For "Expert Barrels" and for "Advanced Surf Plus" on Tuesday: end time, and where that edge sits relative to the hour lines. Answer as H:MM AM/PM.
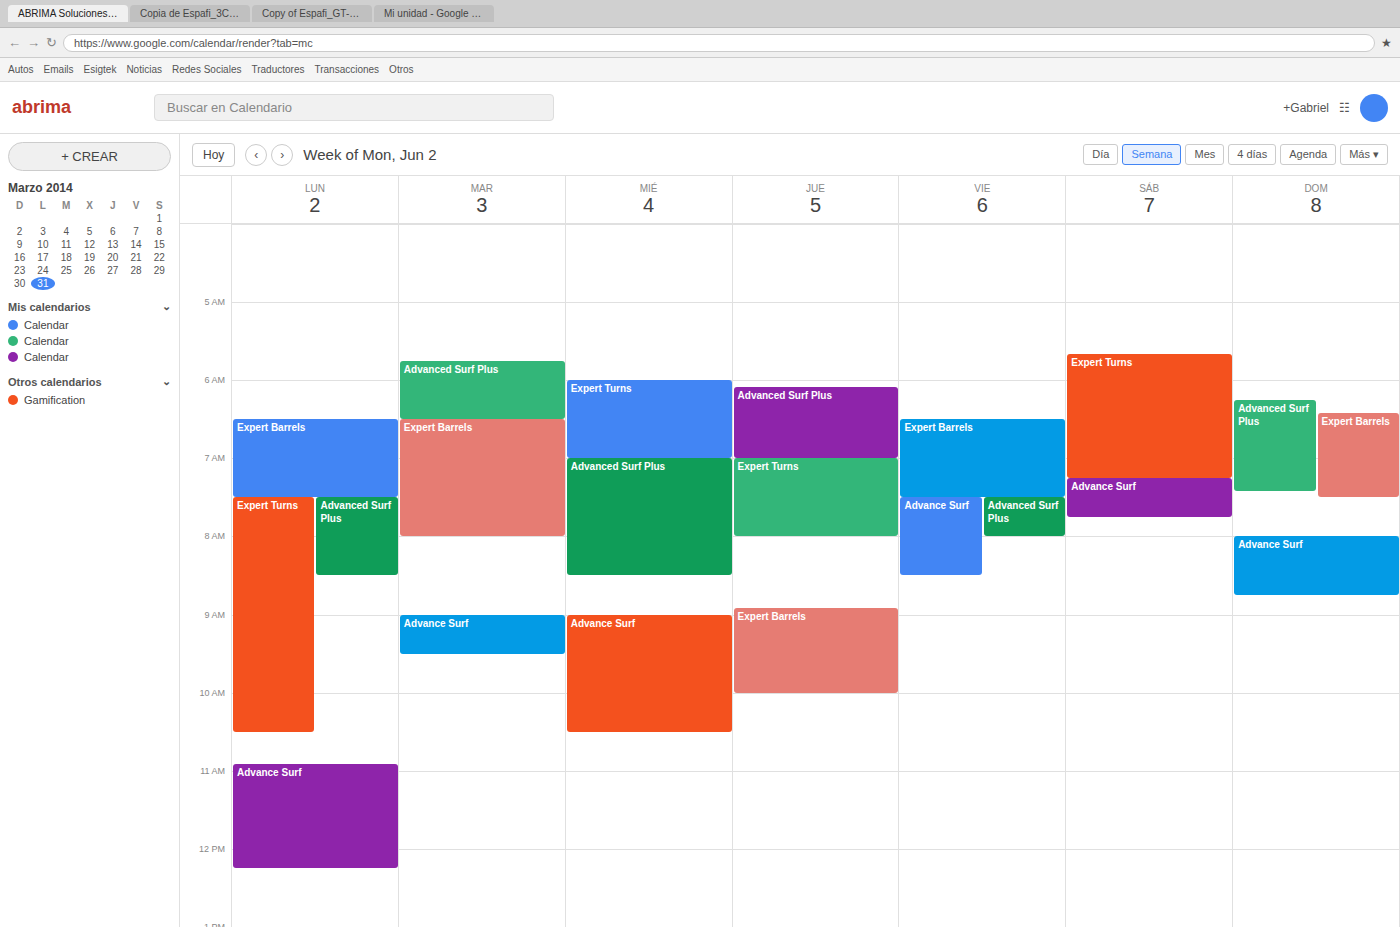
"Expert Barrels": 8:00 AM, exactly on the 8 AM line. "Advanced Surf Plus": 6:30 AM, halfway between the 6 AM and 7 AM lines.